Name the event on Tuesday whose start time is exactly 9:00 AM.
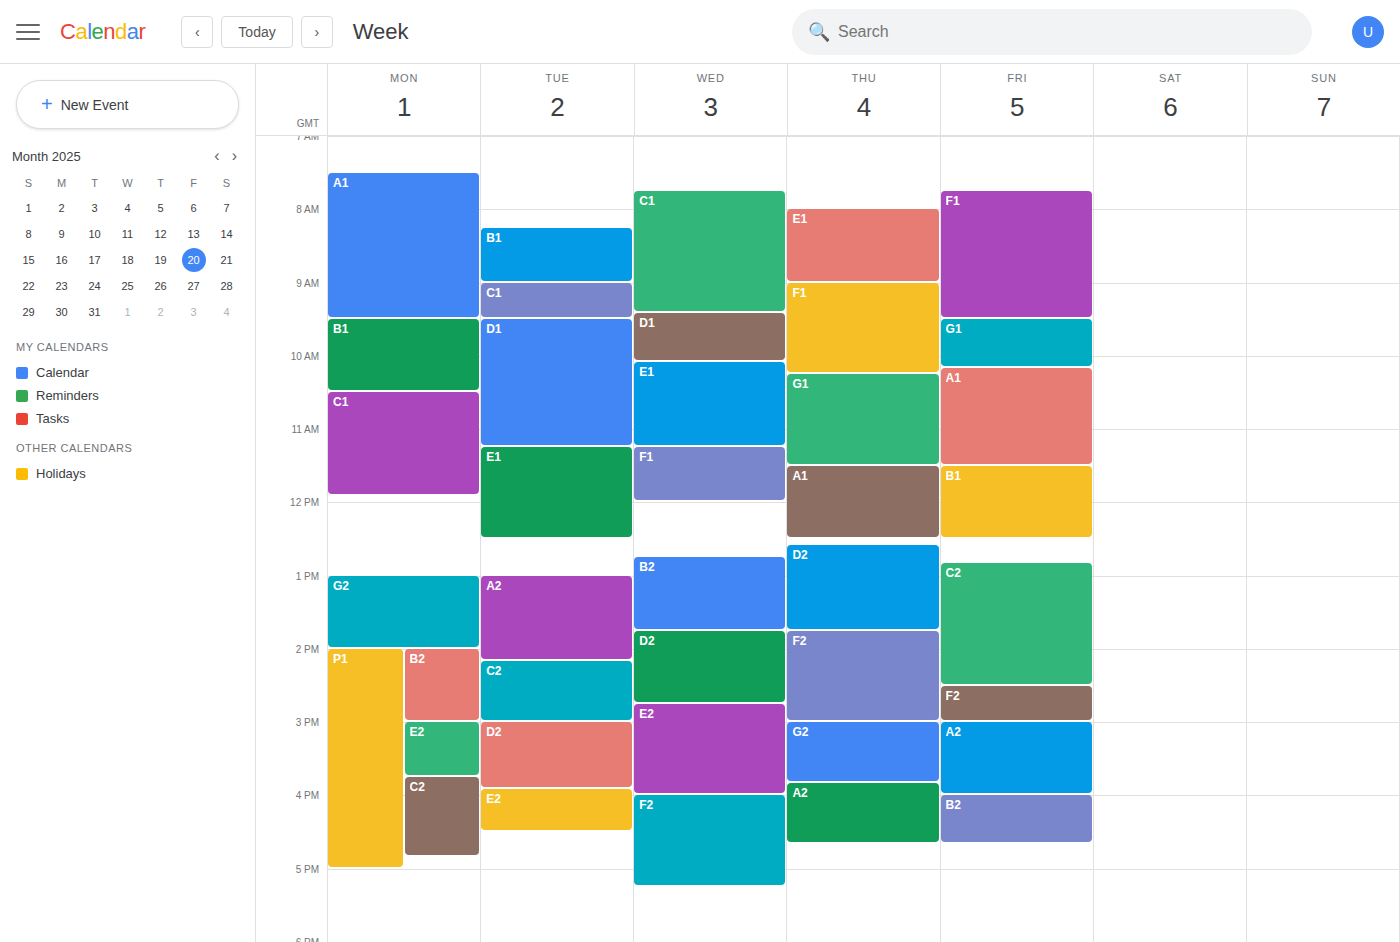
"C1"